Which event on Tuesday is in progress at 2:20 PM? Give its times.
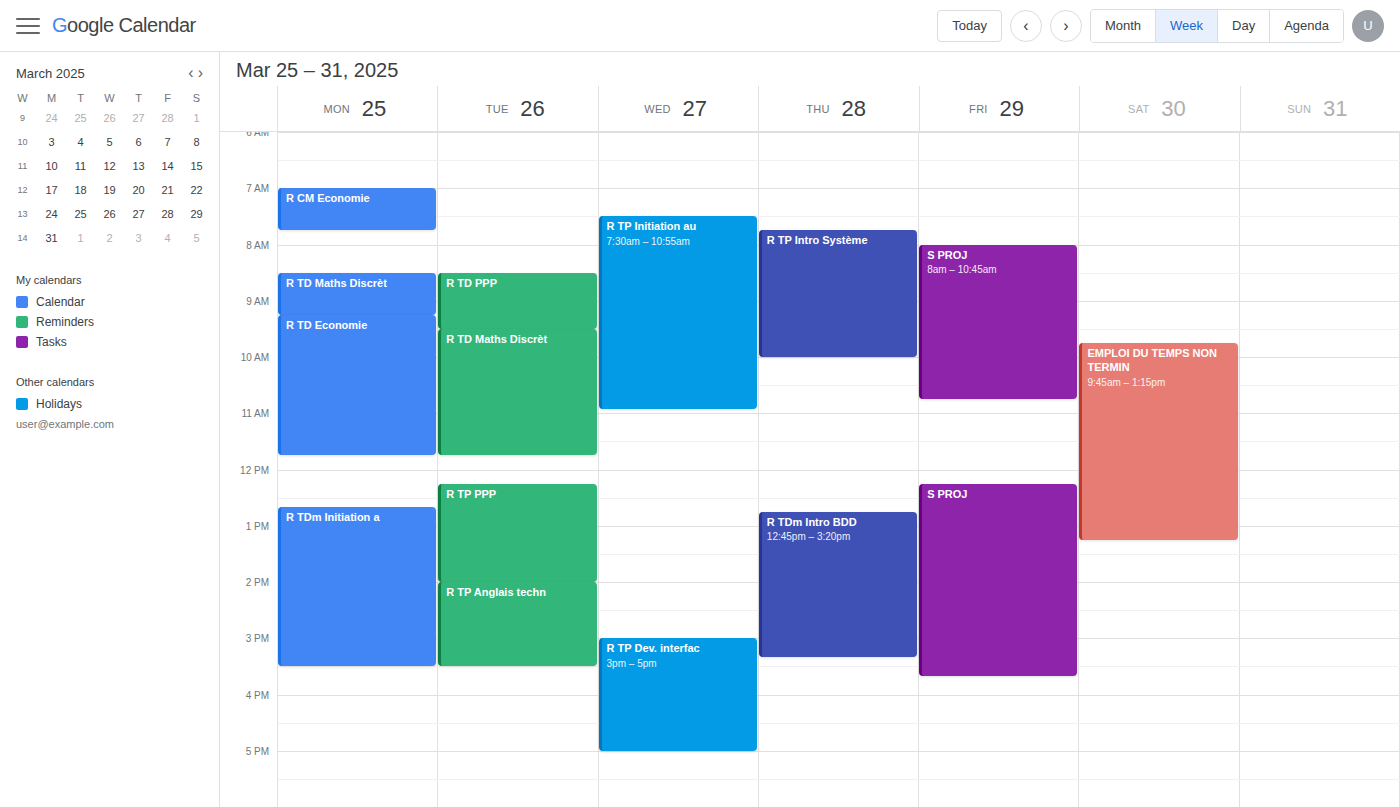
"R TP Anglais techn", 2:00 PM to 3:30 PM